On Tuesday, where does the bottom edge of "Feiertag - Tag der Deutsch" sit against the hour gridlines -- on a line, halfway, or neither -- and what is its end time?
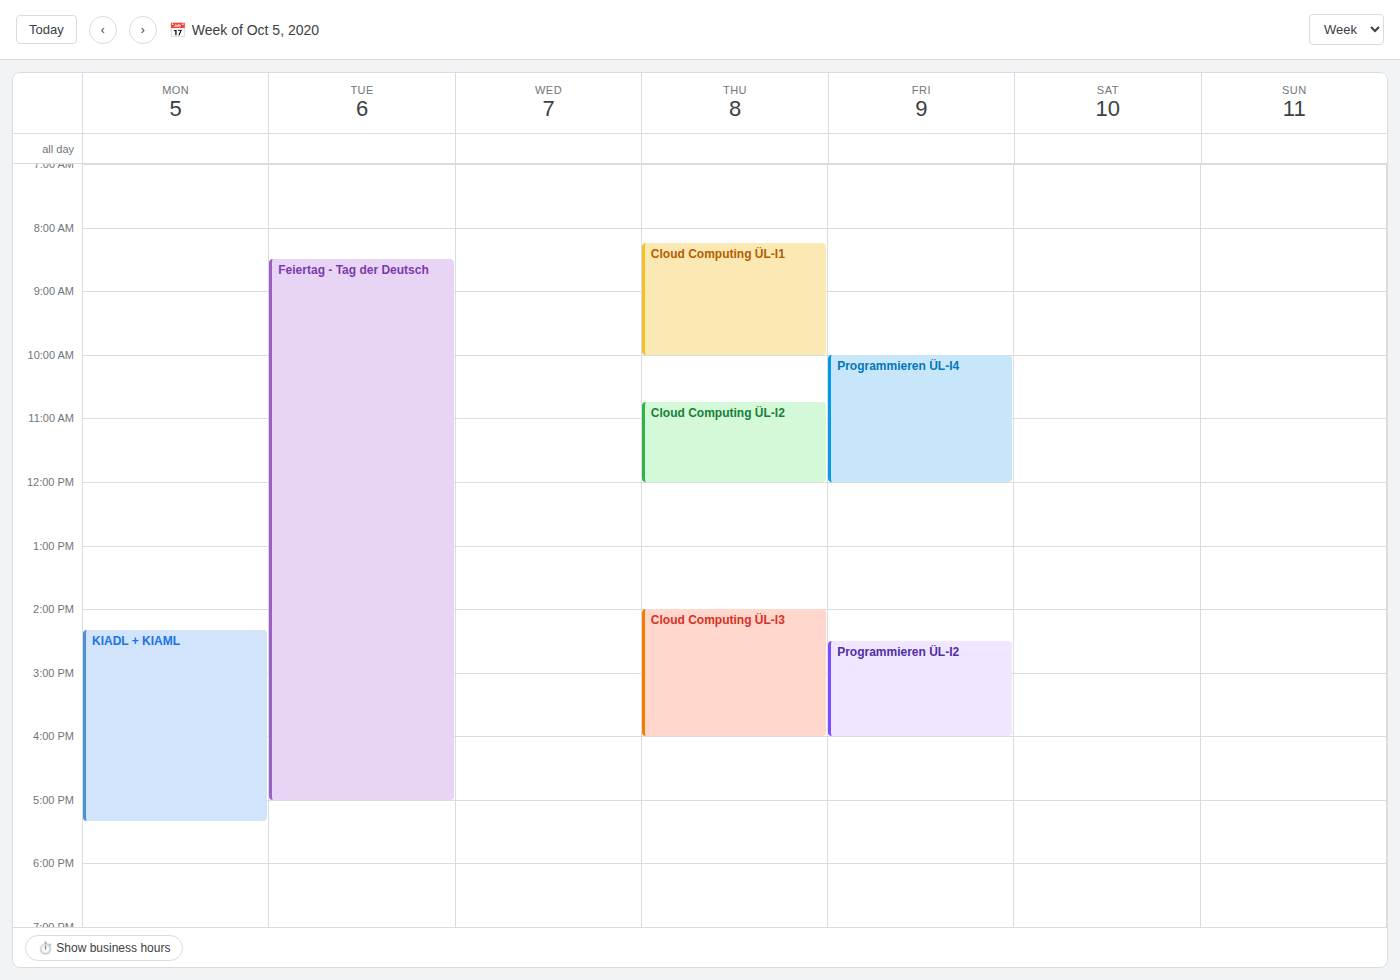
17:00 -- exactly on the 17:00 line.